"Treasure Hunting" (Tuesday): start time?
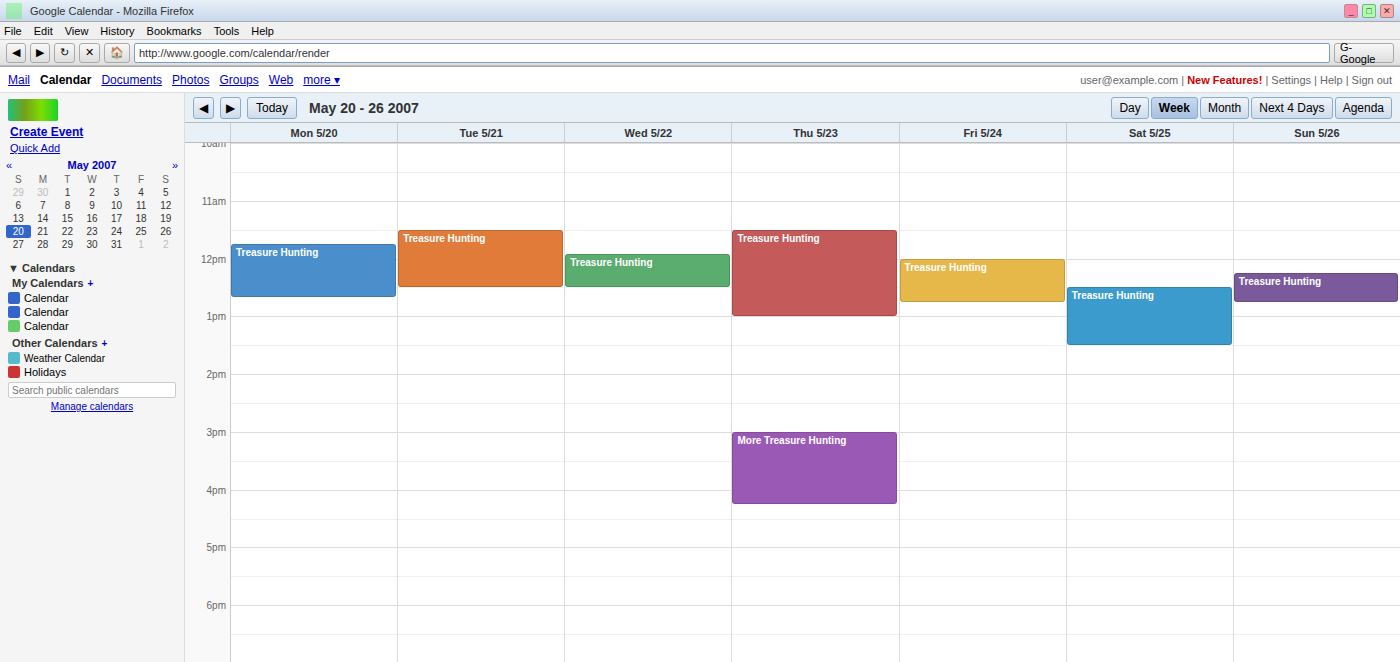
11:30 AM